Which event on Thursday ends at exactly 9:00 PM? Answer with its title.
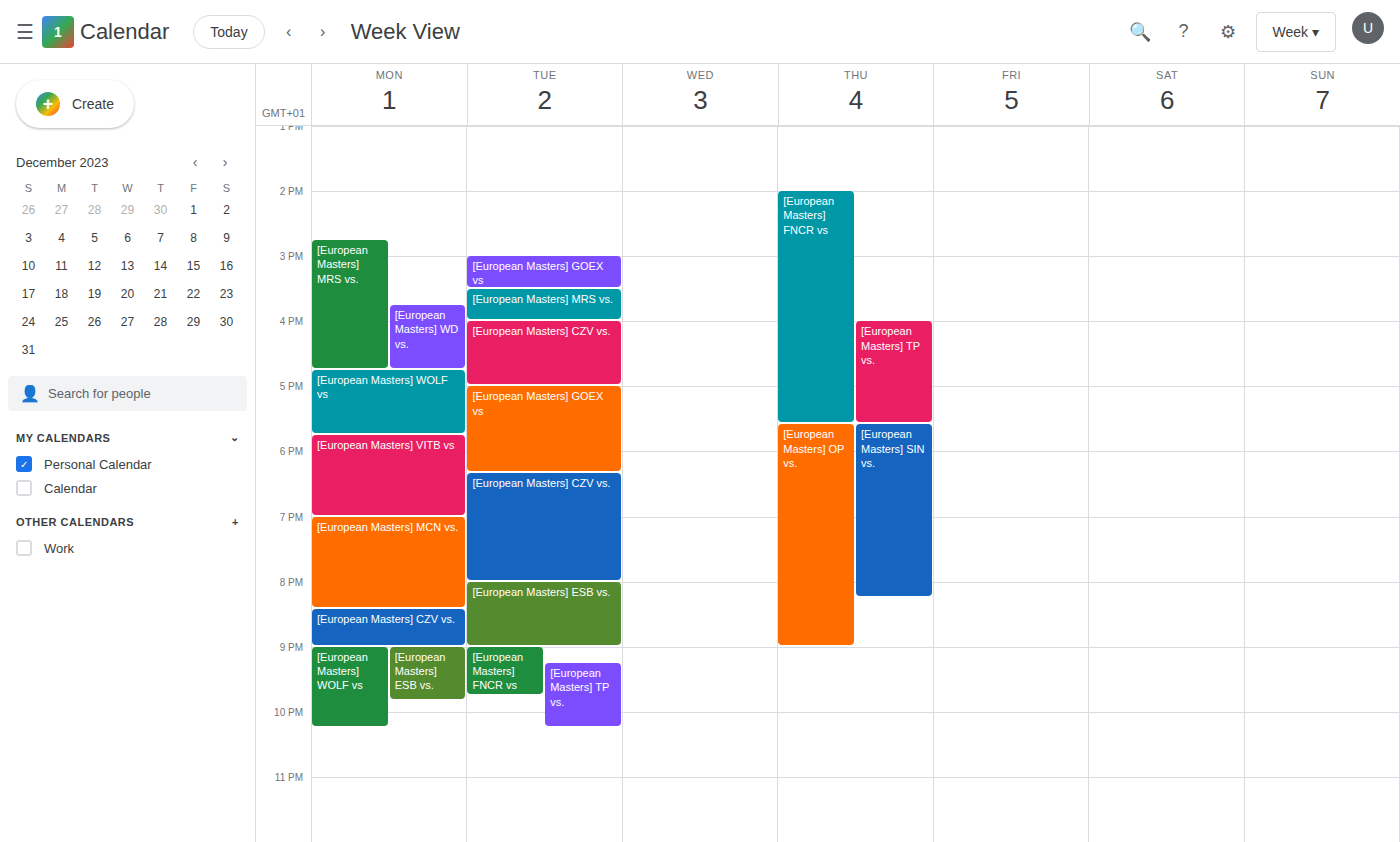
"[European Masters] OP vs."